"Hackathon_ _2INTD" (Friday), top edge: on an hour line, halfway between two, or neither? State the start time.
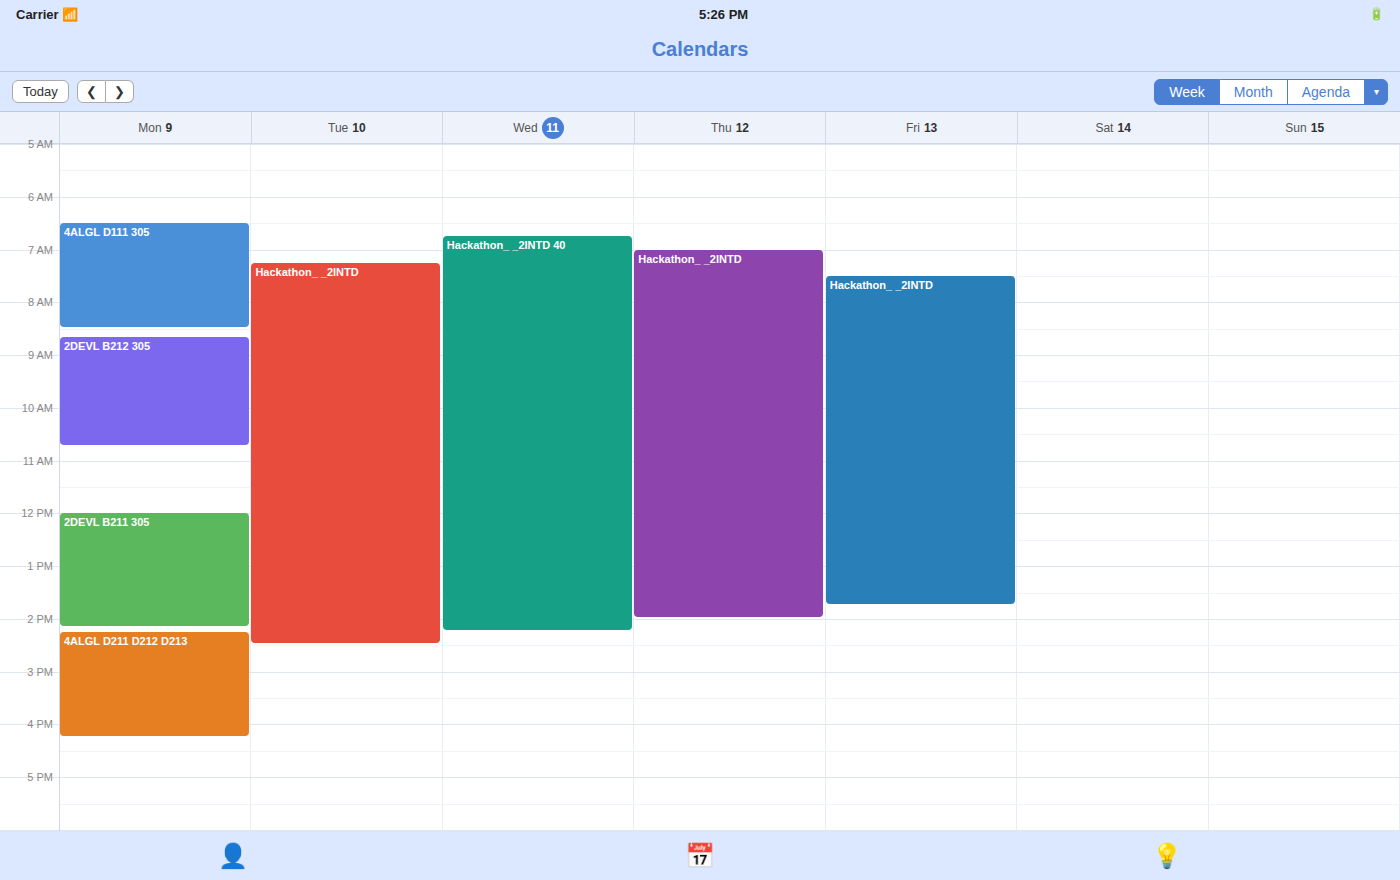
7:30 AM -- halfway between the 7 AM and 8 AM lines.